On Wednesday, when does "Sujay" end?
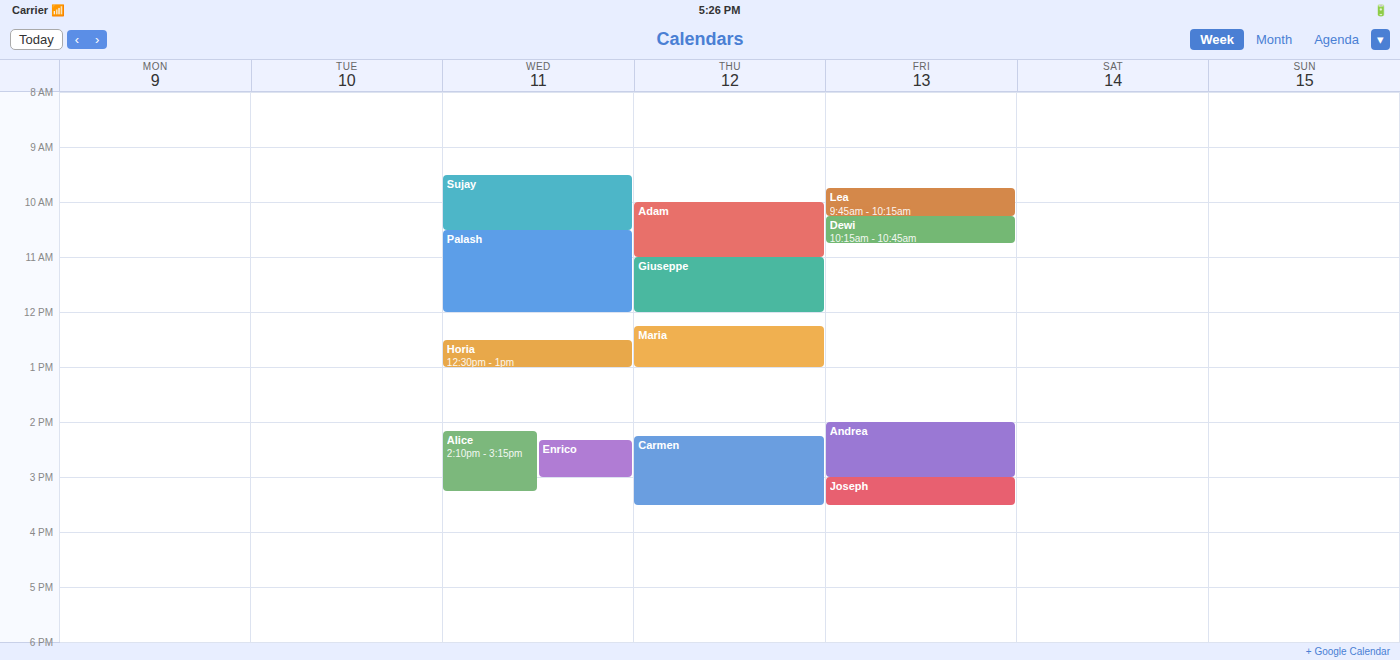
10:30 AM